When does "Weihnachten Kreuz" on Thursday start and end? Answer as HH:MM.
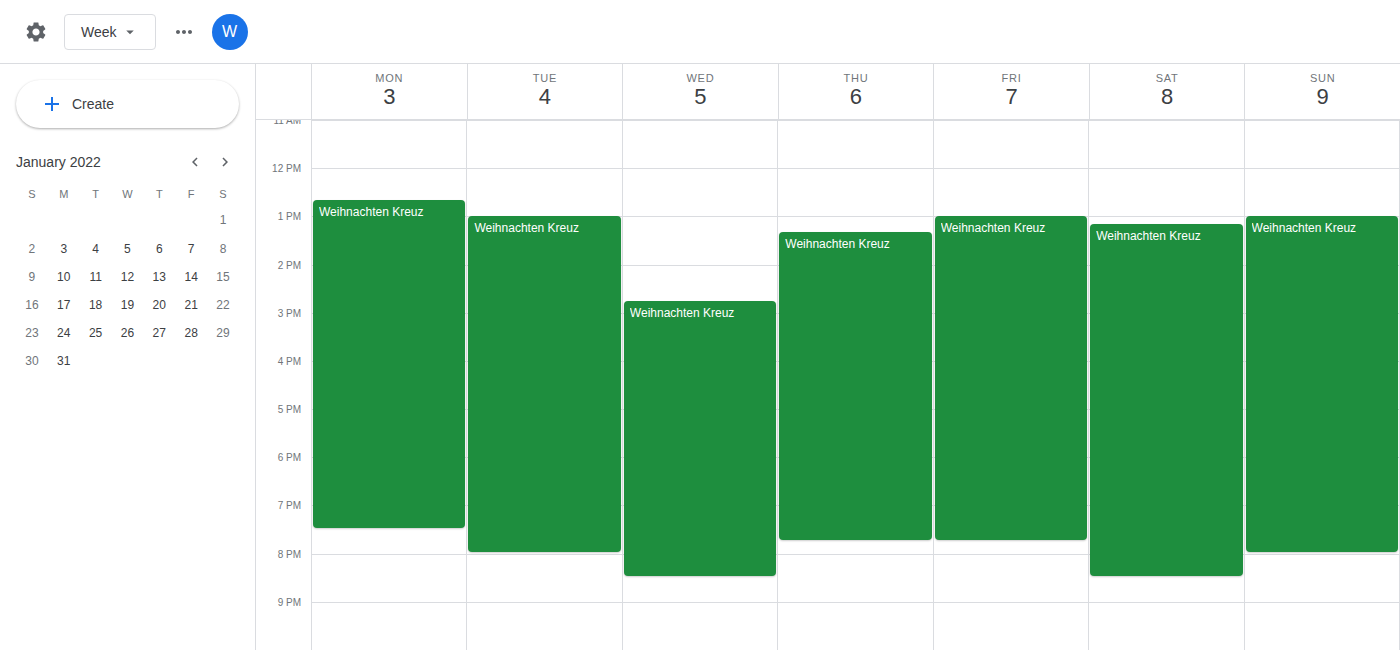
13:20 to 19:45